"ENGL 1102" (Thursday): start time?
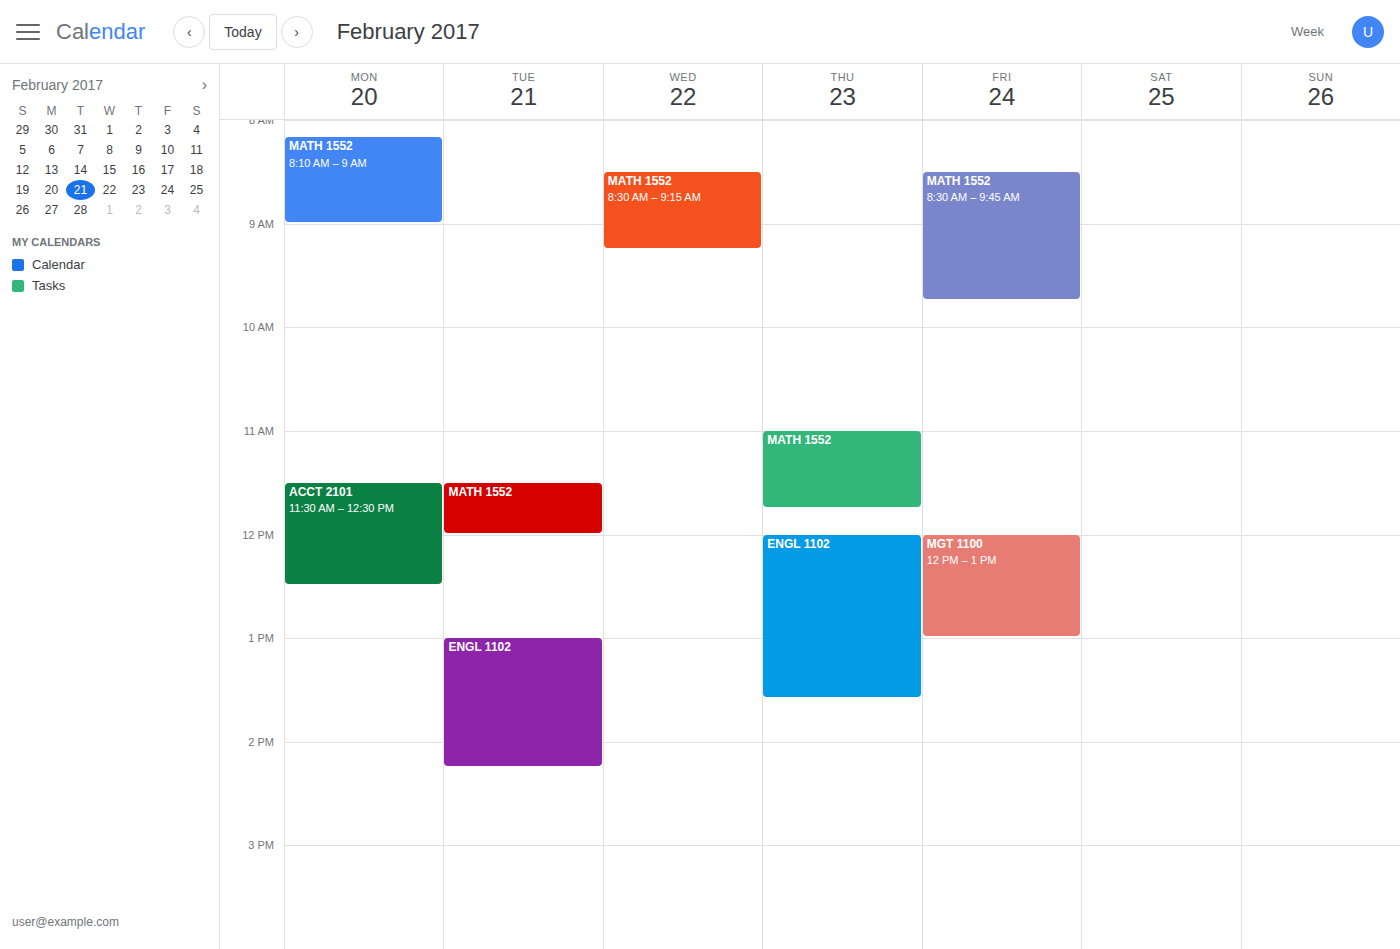
12:00